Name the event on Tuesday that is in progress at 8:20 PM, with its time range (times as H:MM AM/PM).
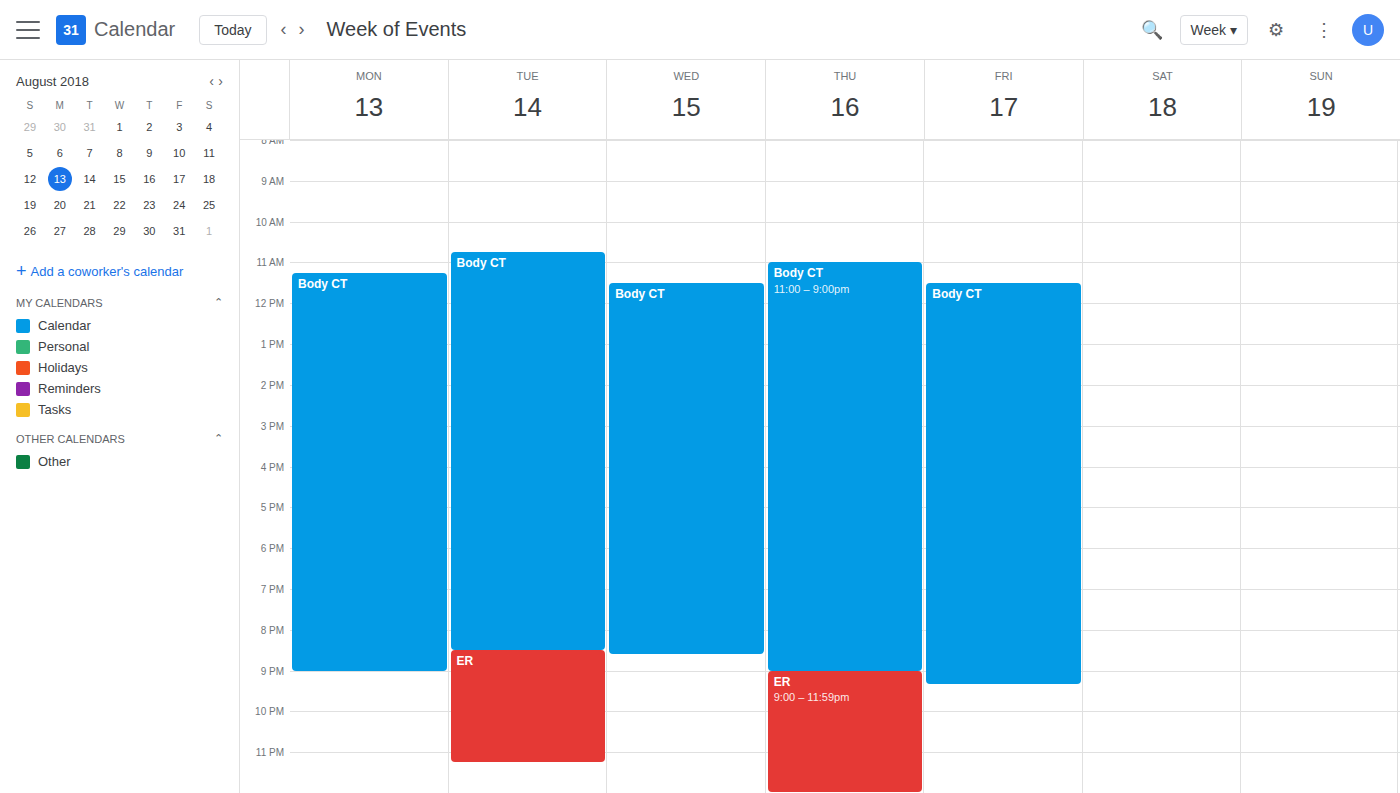
"Body CT", 10:45 AM to 8:30 PM